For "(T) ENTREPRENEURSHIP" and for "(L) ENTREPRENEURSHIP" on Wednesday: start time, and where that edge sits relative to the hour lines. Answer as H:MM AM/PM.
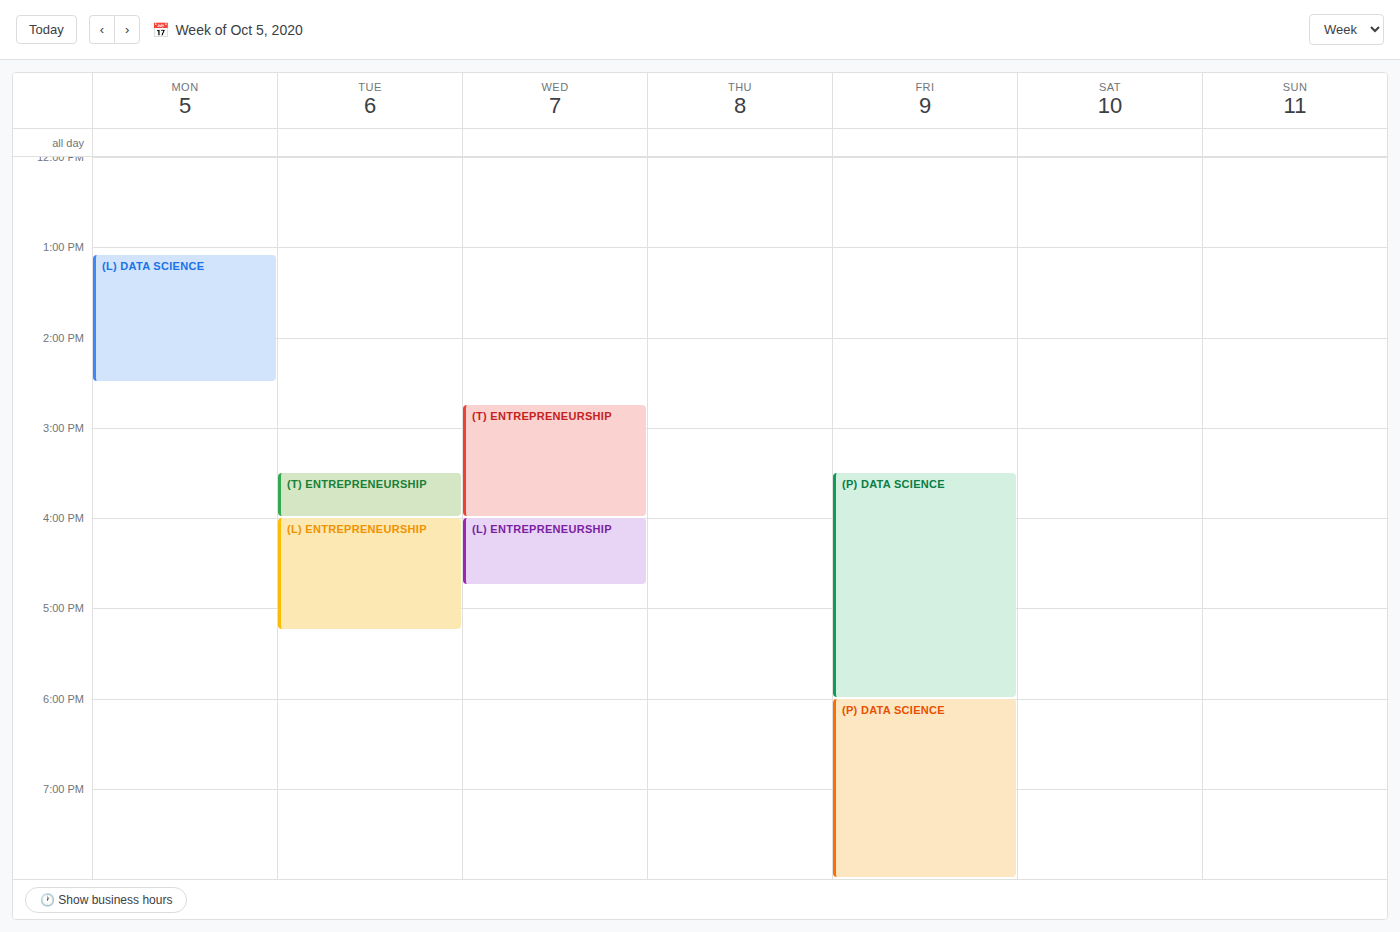
"(T) ENTREPRENEURSHIP": 2:45 PM, neither: three quarters of the way from the 2 PM line to the 3 PM line. "(L) ENTREPRENEURSHIP": 4:00 PM, exactly on the 4 PM line.